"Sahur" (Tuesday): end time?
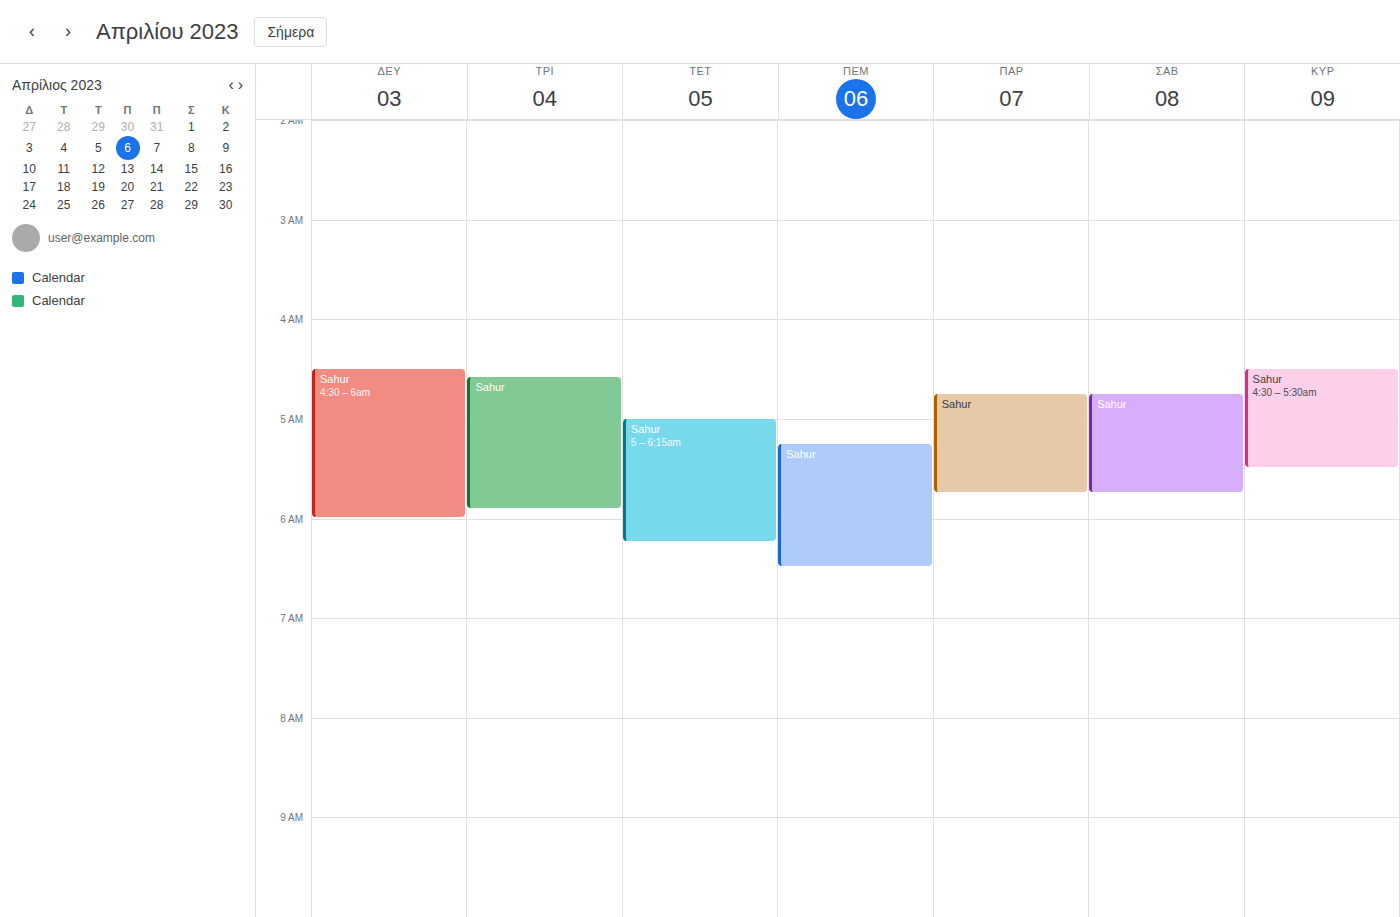
5:55 AM